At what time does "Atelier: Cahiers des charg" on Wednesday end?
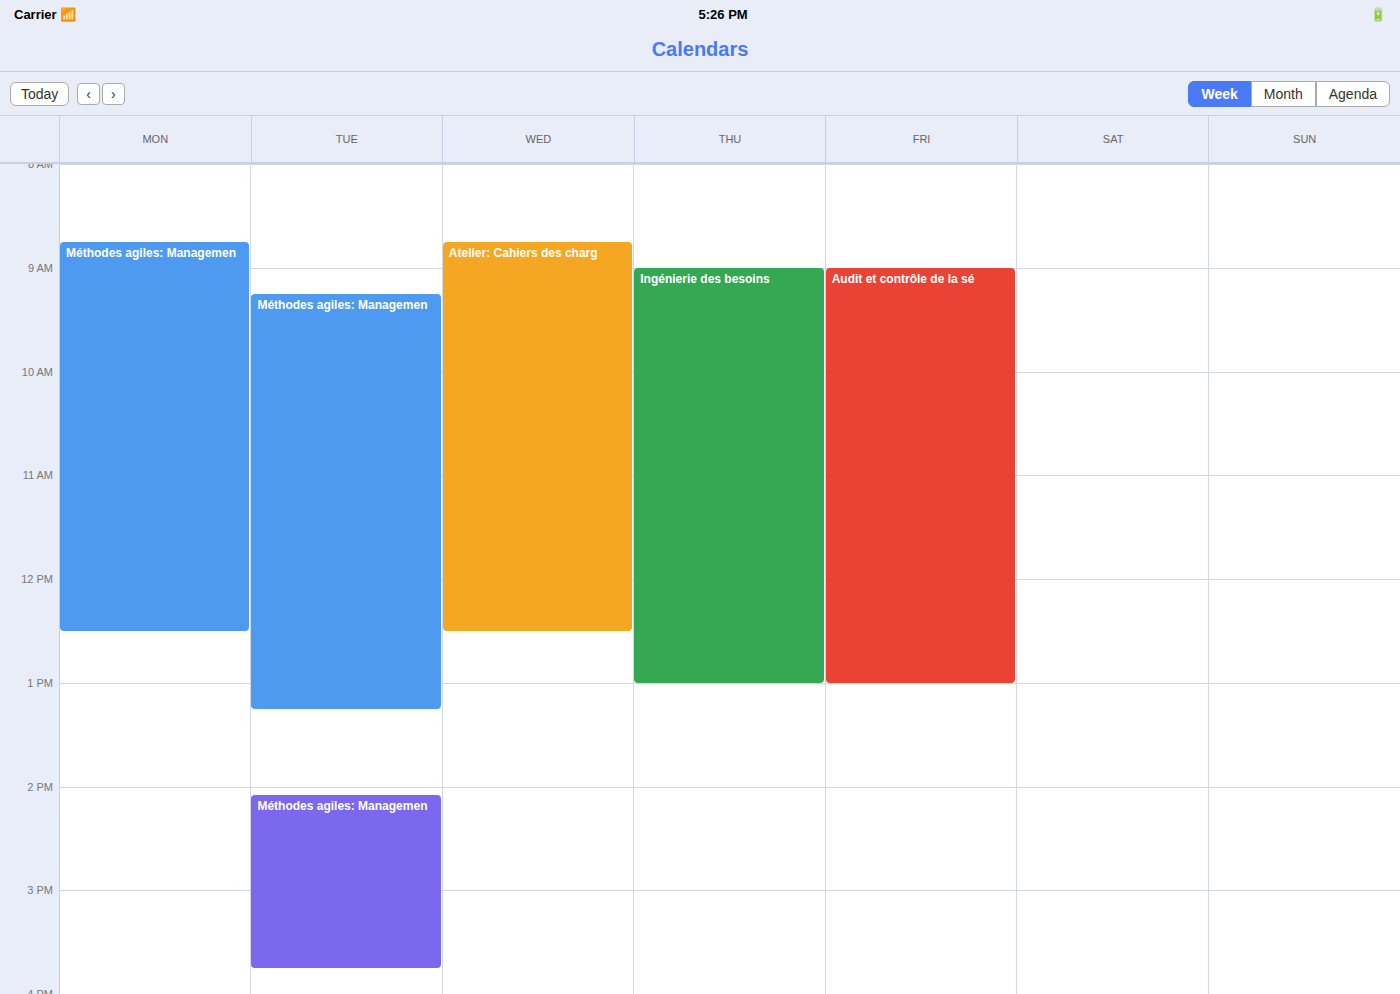
12:30 PM